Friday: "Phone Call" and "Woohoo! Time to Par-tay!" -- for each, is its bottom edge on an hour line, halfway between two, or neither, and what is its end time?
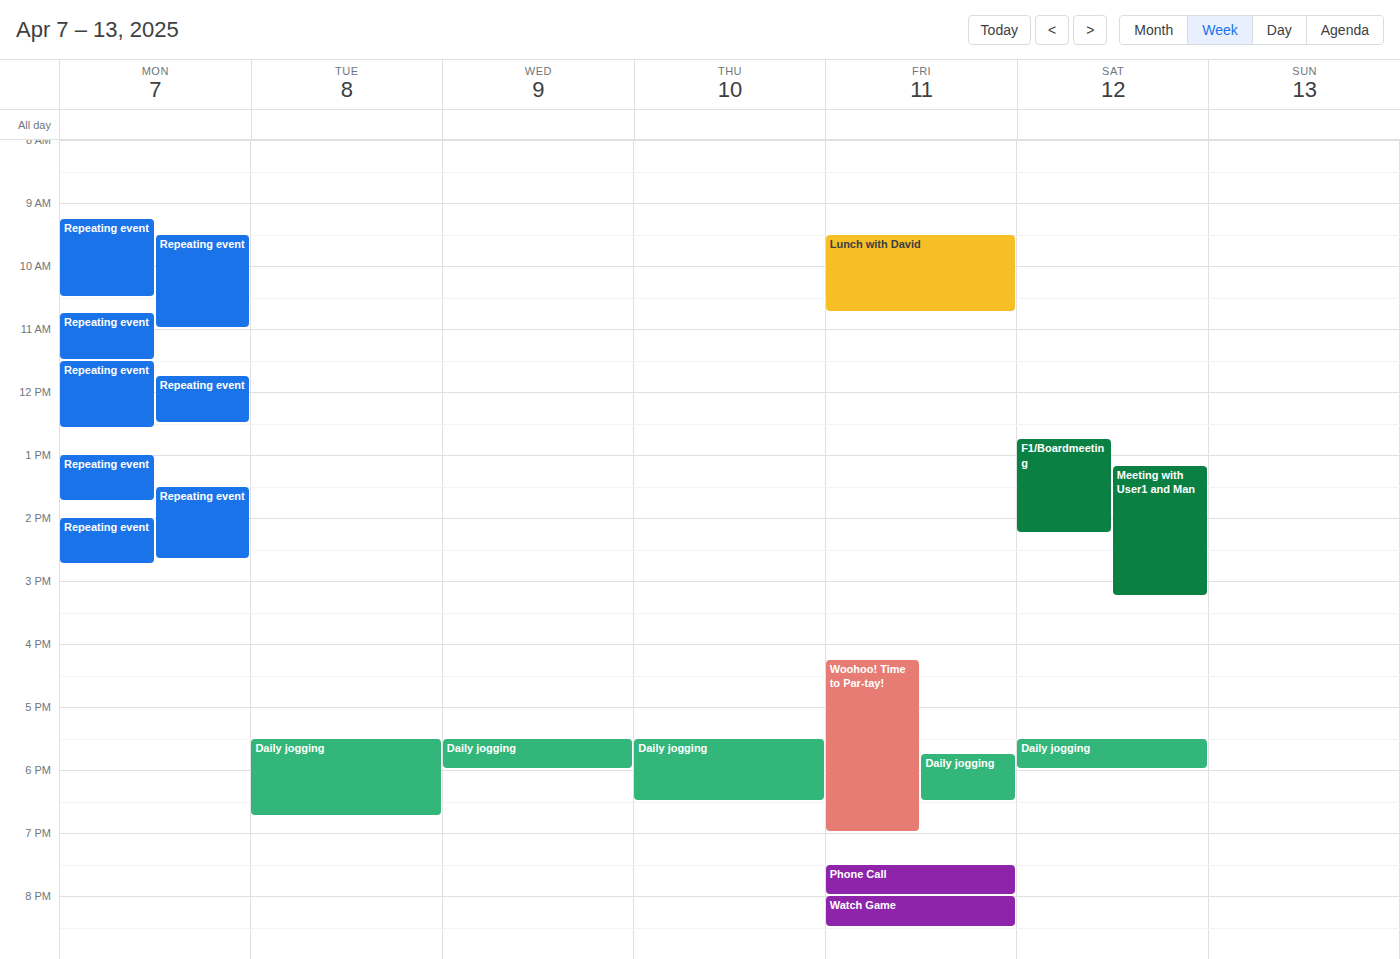
"Phone Call": 8:00 PM, exactly on the 8 PM line. "Woohoo! Time to Par-tay!": 7:00 PM, exactly on the 7 PM line.